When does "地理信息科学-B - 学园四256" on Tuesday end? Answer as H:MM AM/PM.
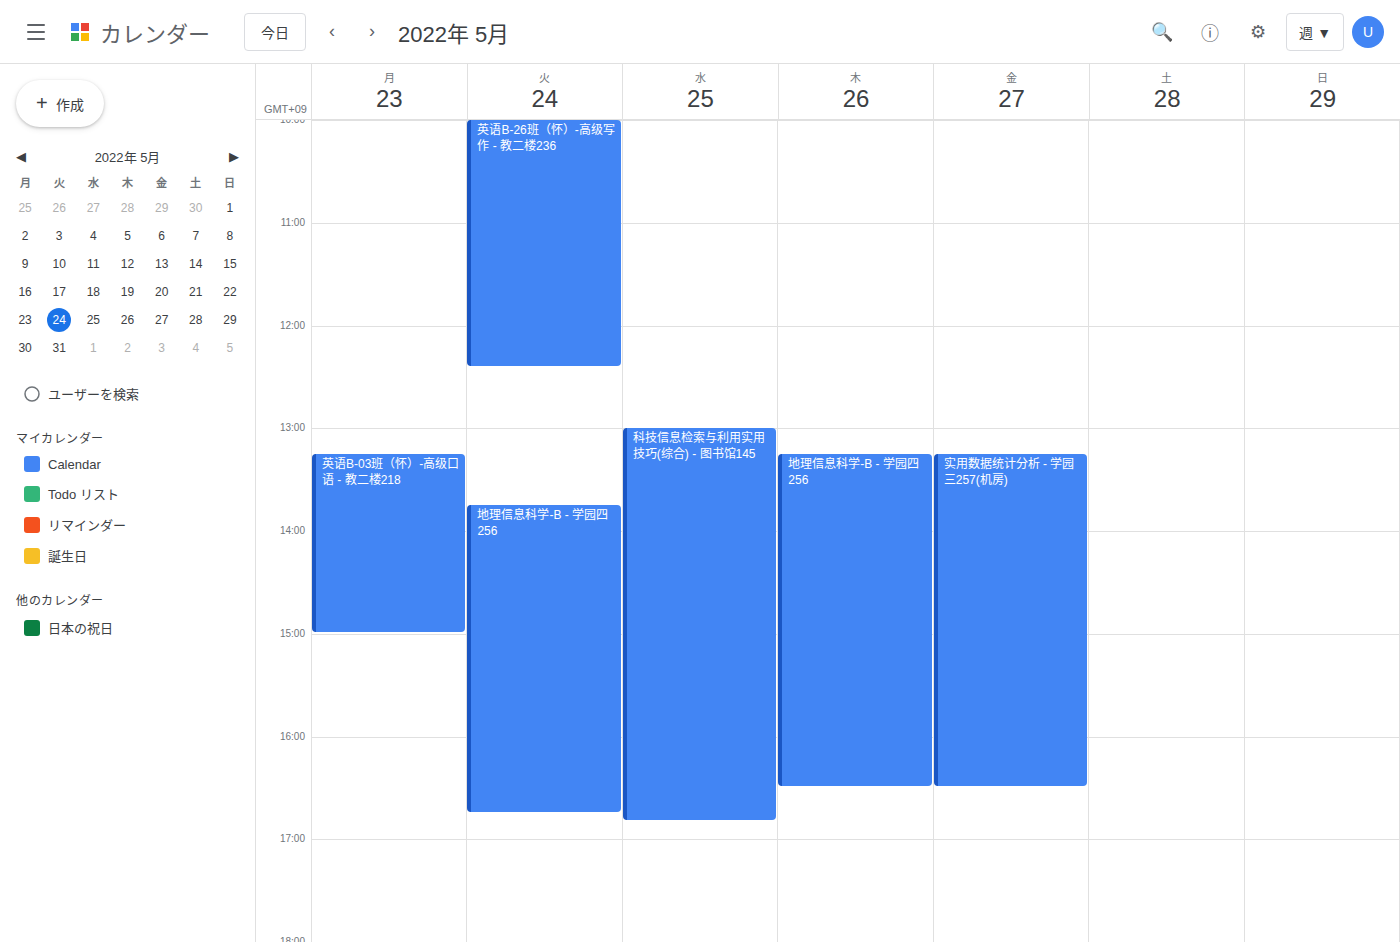
4:45 PM